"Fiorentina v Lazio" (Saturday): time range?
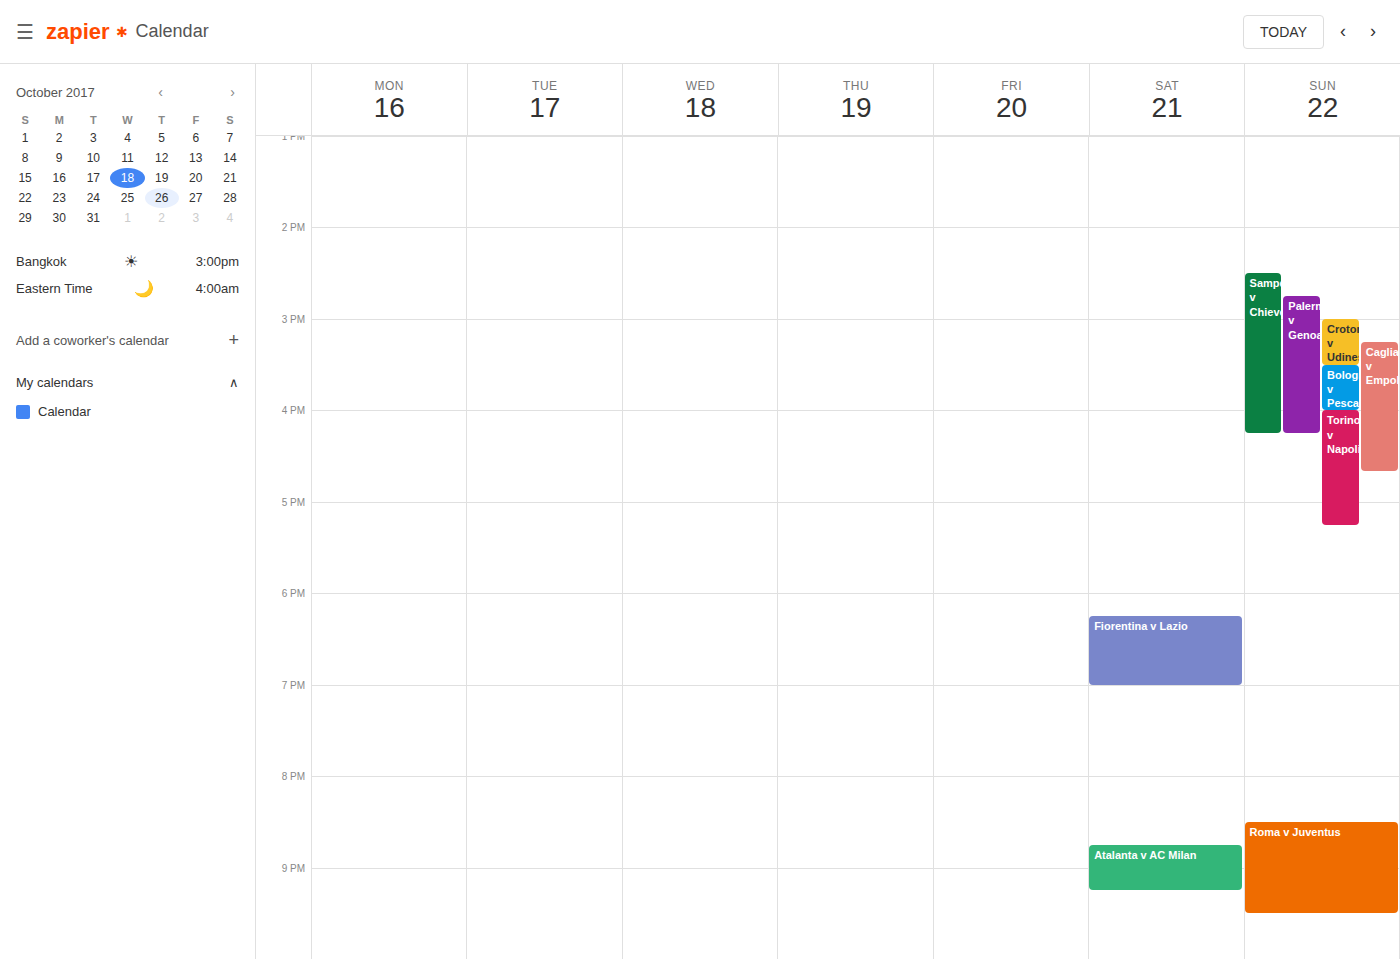
6:15 PM to 7:00 PM